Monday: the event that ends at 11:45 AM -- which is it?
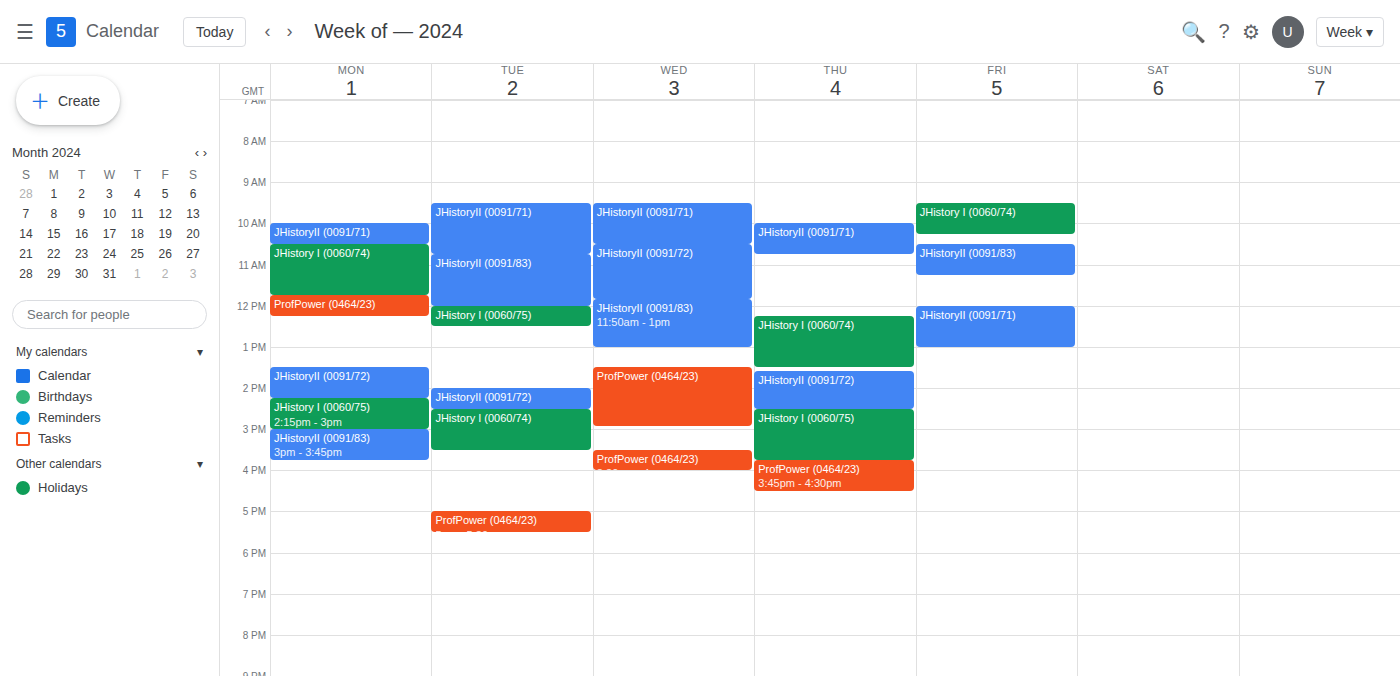
"JHistory I (0060/74)"